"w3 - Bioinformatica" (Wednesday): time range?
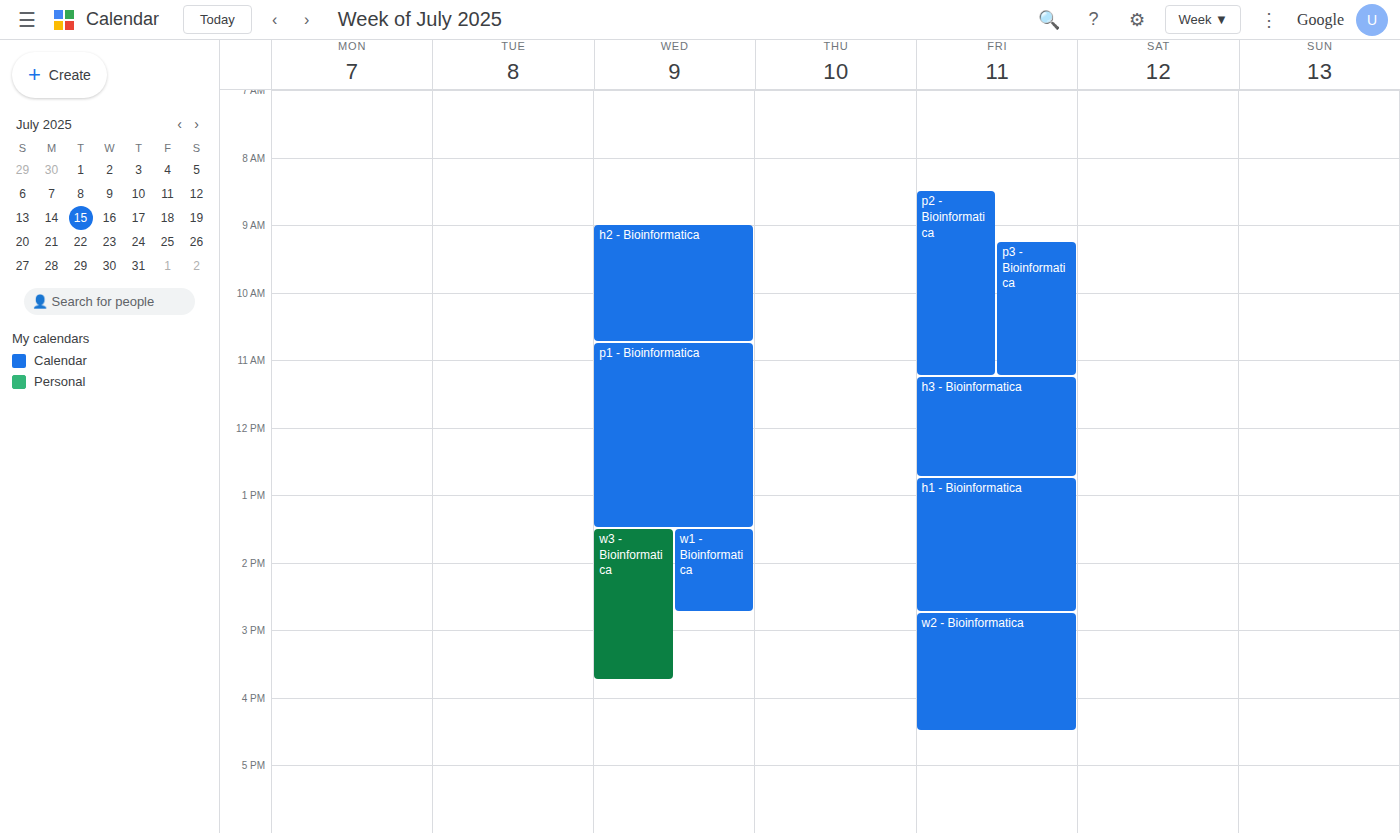
1:30 PM to 3:45 PM